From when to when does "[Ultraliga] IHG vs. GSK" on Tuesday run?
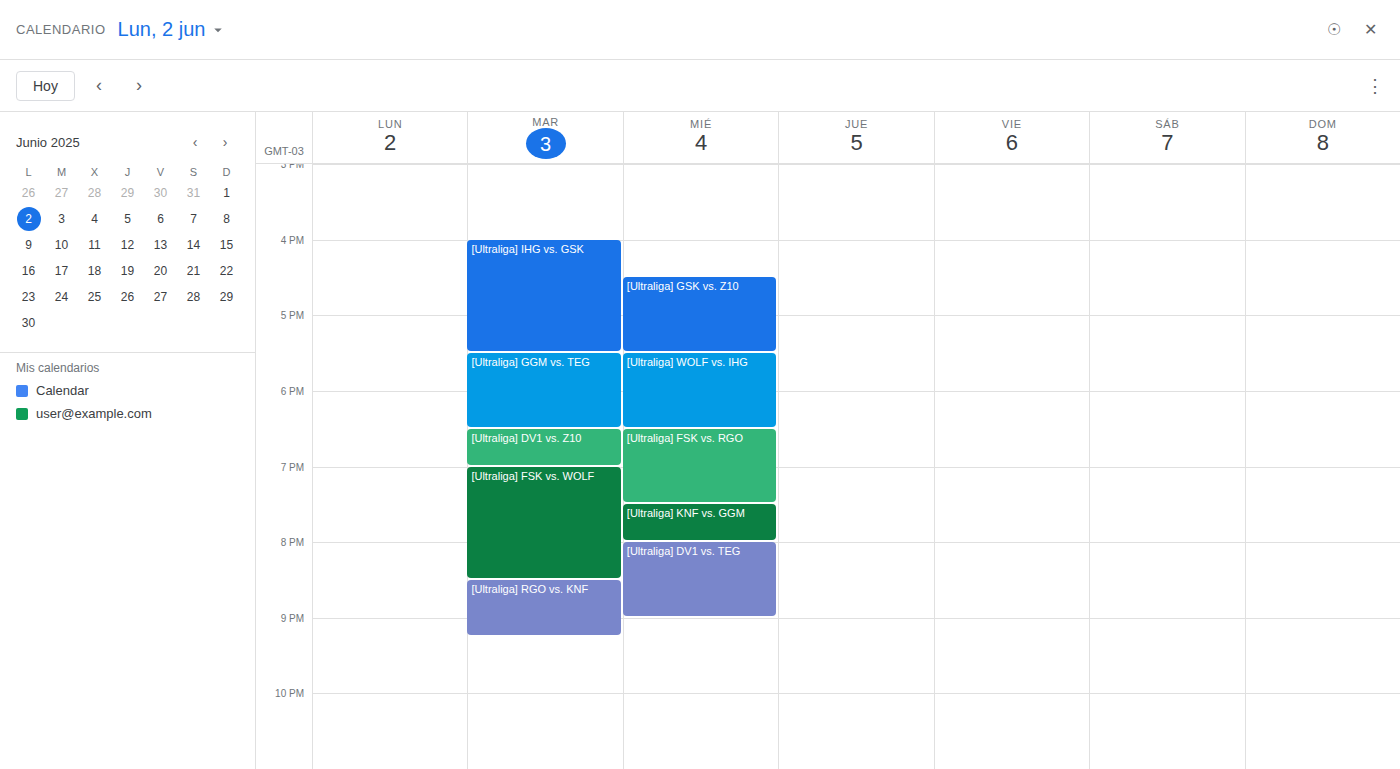
4:00 PM to 5:30 PM